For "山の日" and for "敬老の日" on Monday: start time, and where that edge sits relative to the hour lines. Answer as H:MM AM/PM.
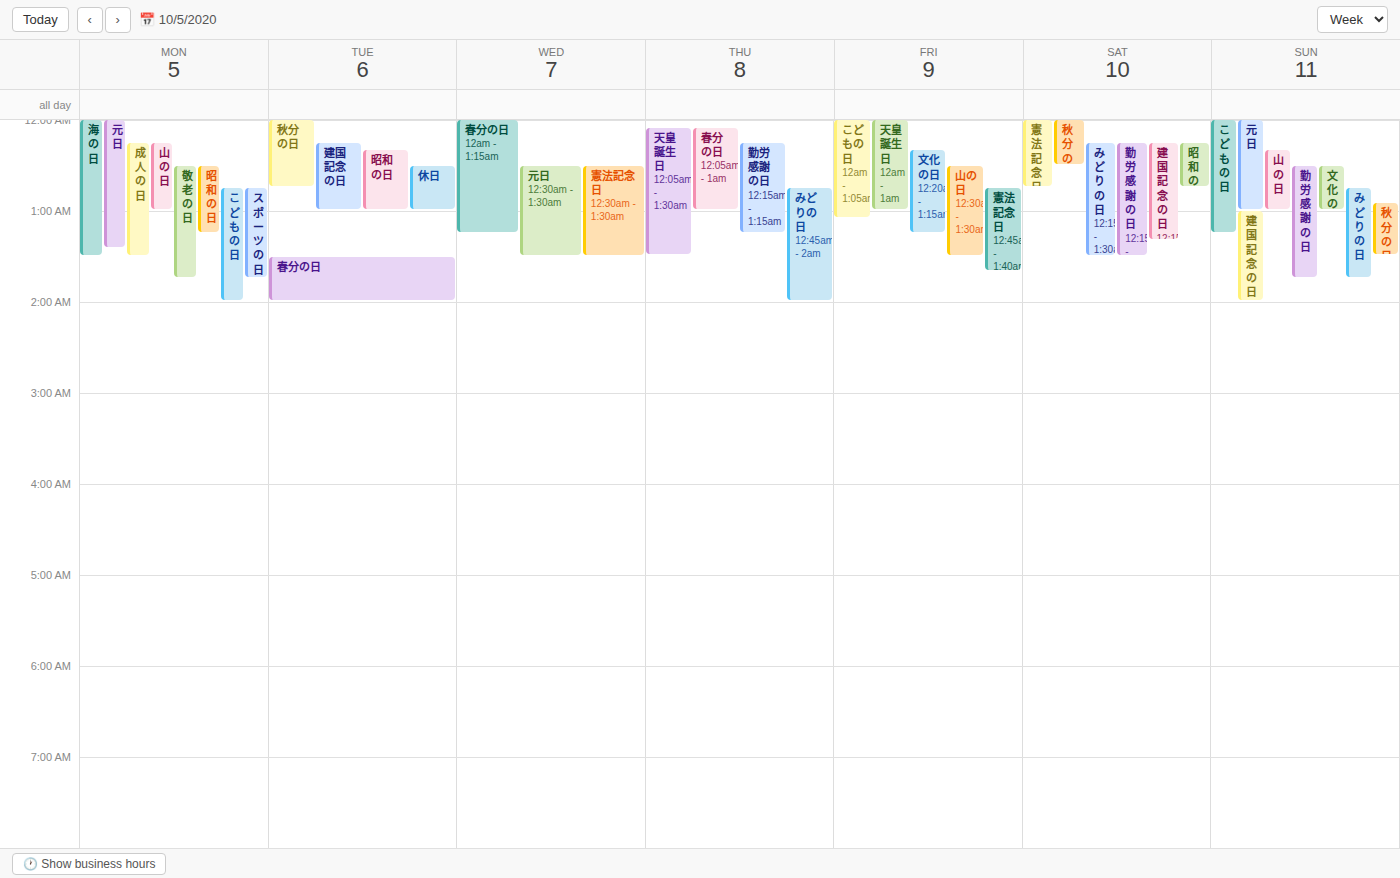
"山の日": 12:15 AM, neither: a quarter of the way from the 12 AM line to the 1 AM line. "敬老の日": 12:30 AM, halfway between the 12 AM and 1 AM lines.